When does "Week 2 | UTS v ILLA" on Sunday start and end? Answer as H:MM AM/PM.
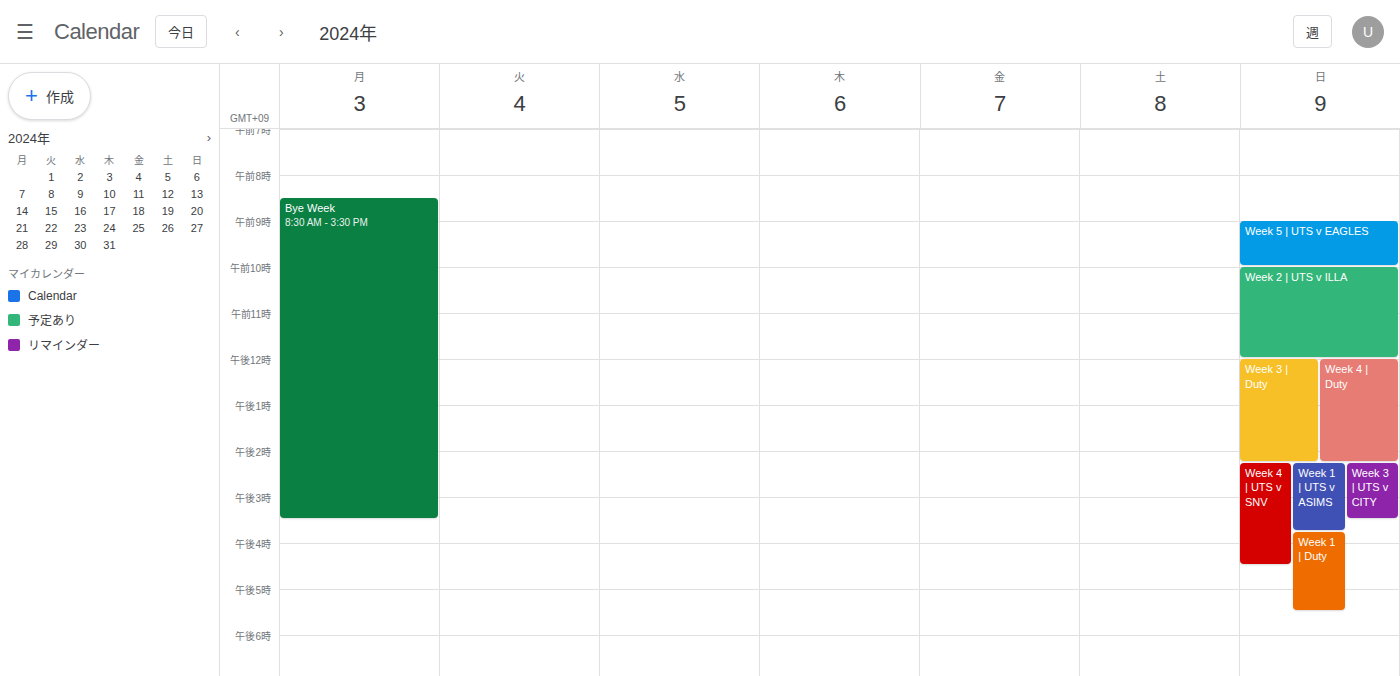
10:00 AM to 12:00 PM